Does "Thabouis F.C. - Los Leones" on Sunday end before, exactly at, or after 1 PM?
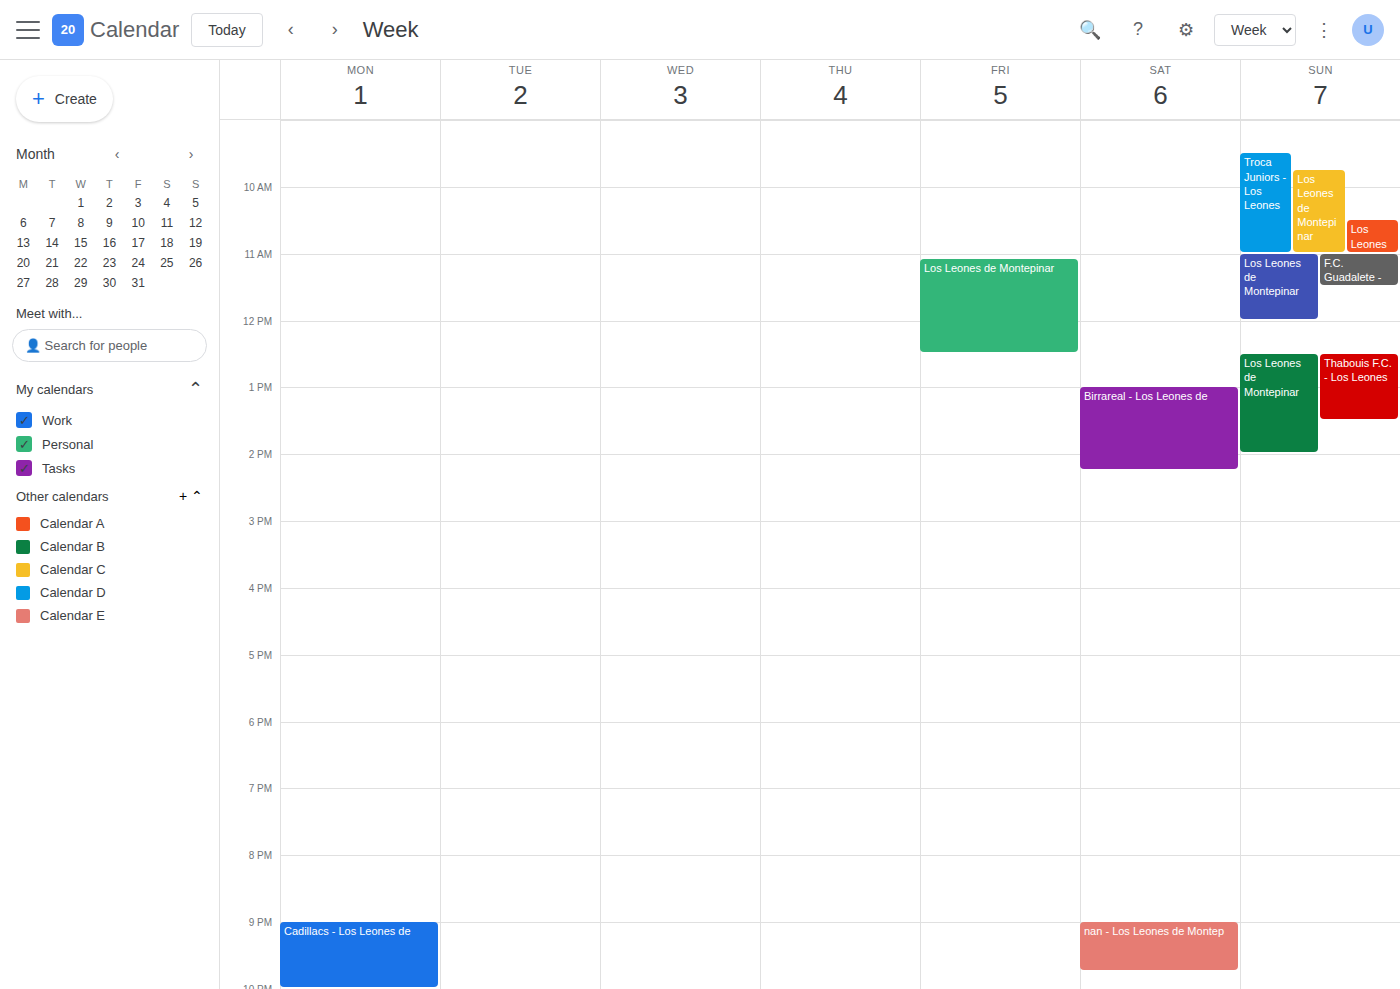
1:30 PM -- after 1 PM, 30 minutes below the 1 PM line.